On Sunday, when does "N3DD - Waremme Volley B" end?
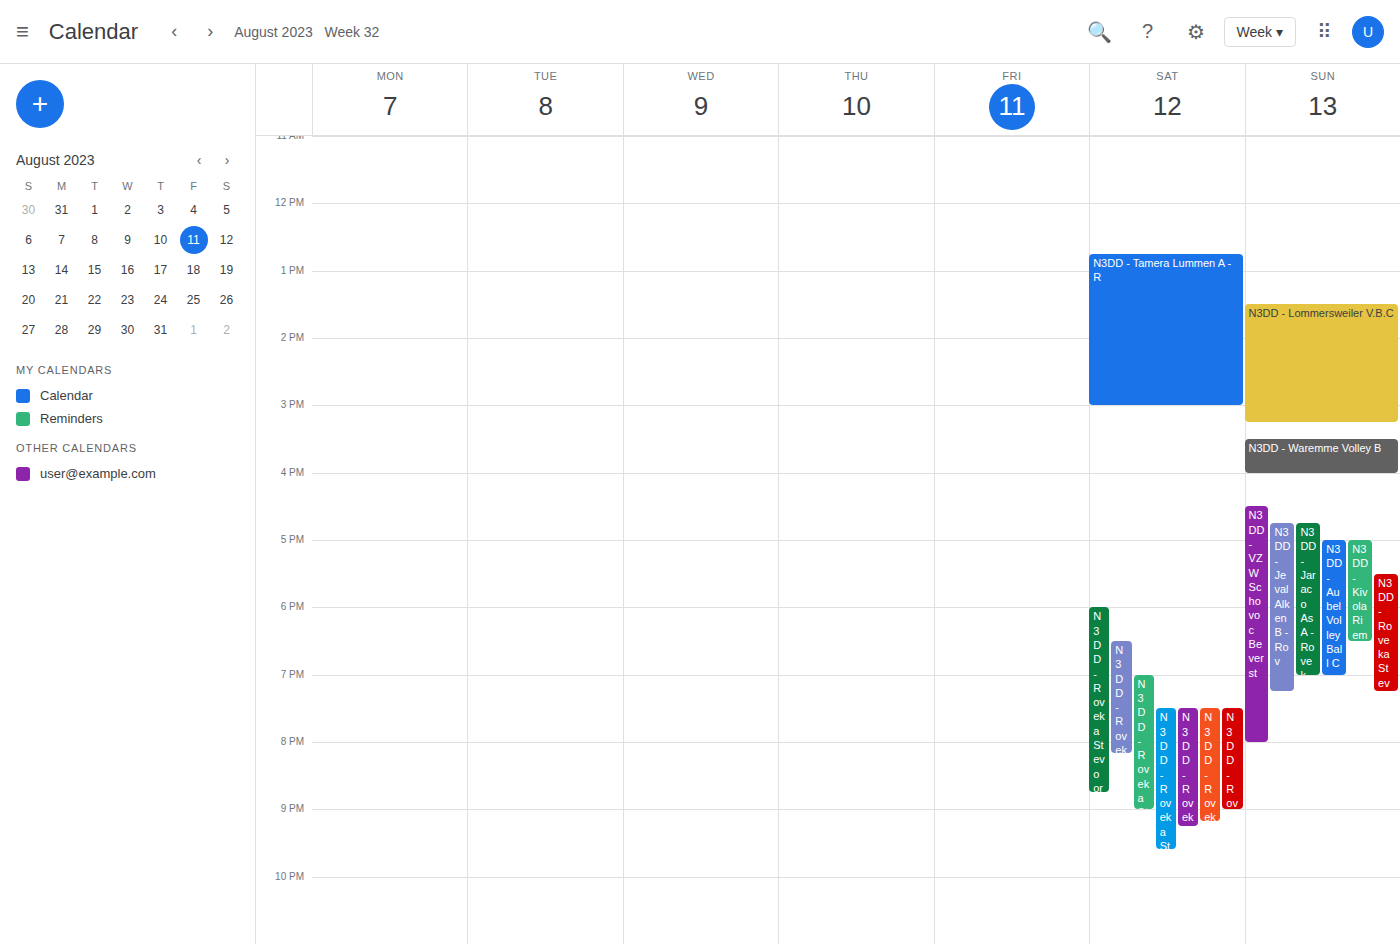
4:00 PM